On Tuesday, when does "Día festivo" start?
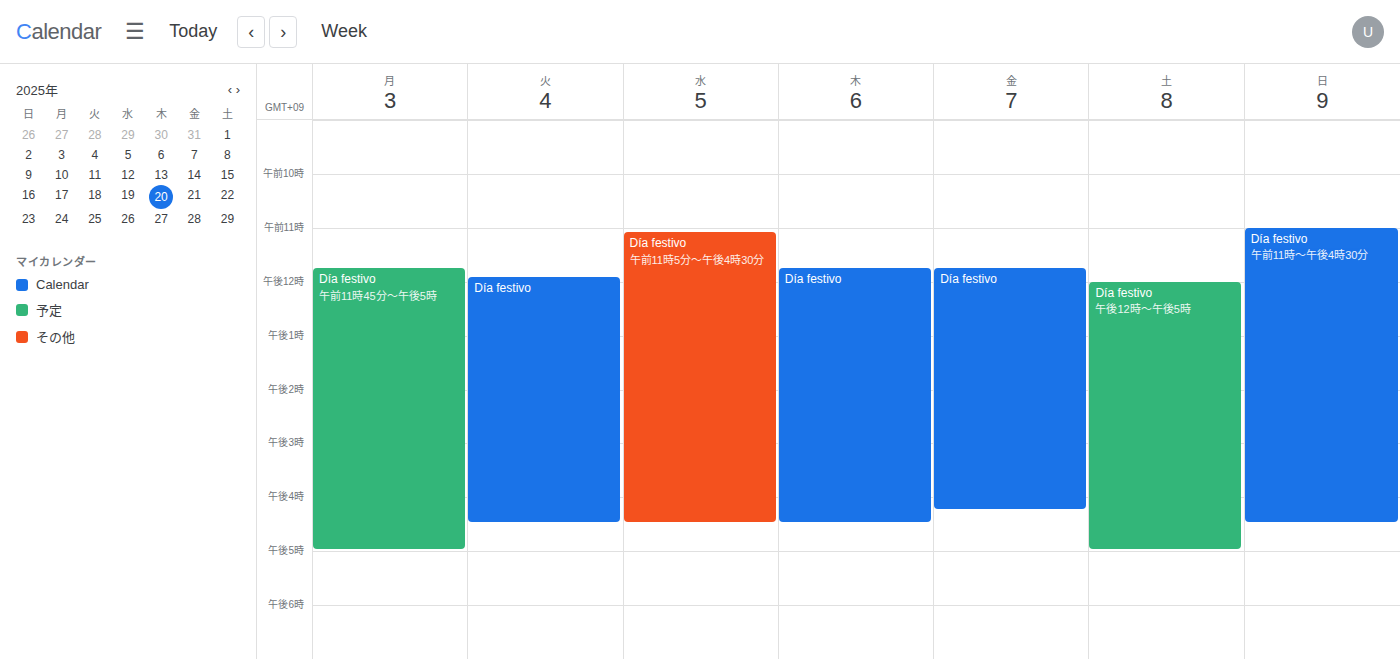
11:55 AM